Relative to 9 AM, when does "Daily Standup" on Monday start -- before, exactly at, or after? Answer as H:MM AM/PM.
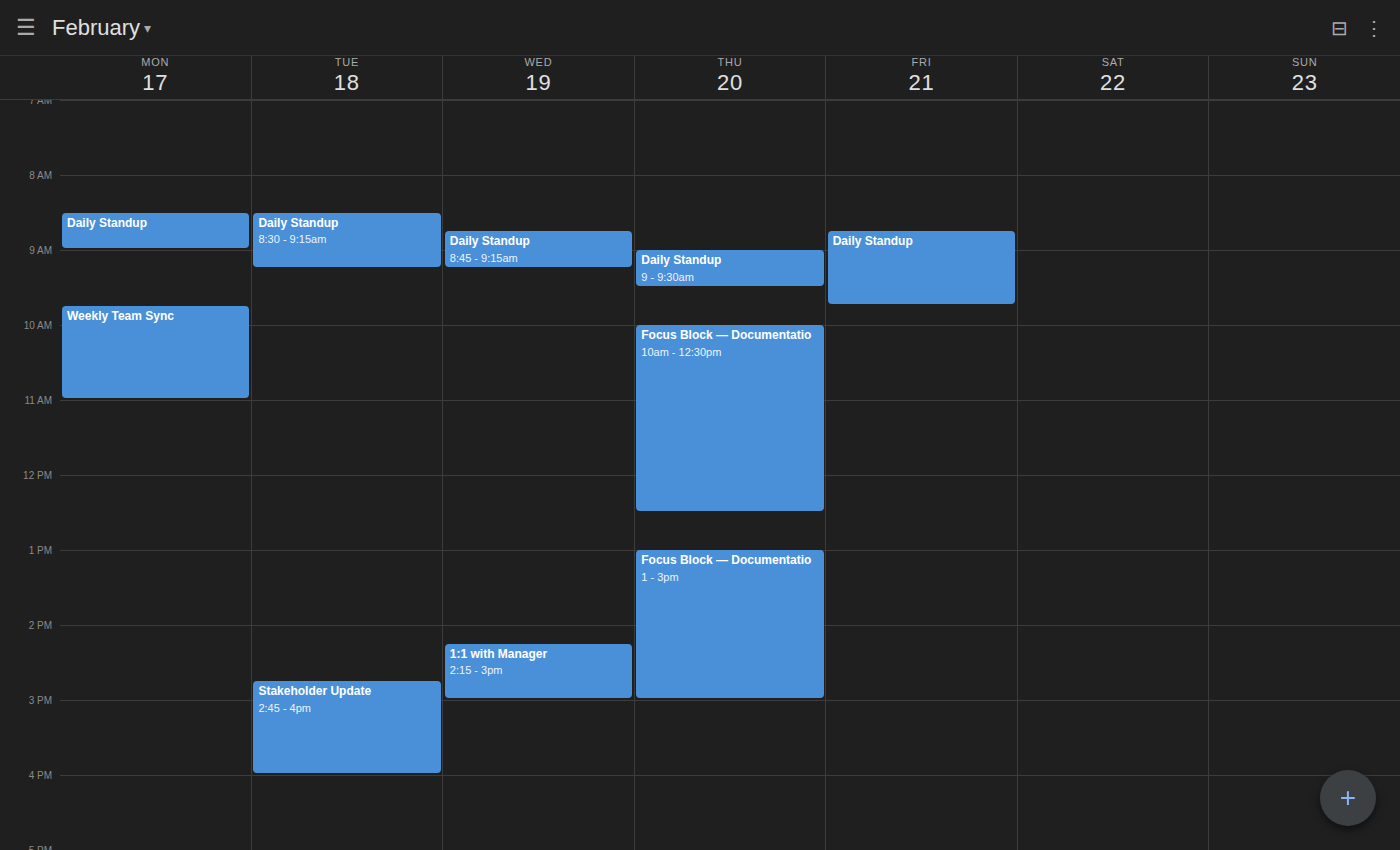
8:30 AM -- before 9 AM, 30 minutes above the 9 AM line.